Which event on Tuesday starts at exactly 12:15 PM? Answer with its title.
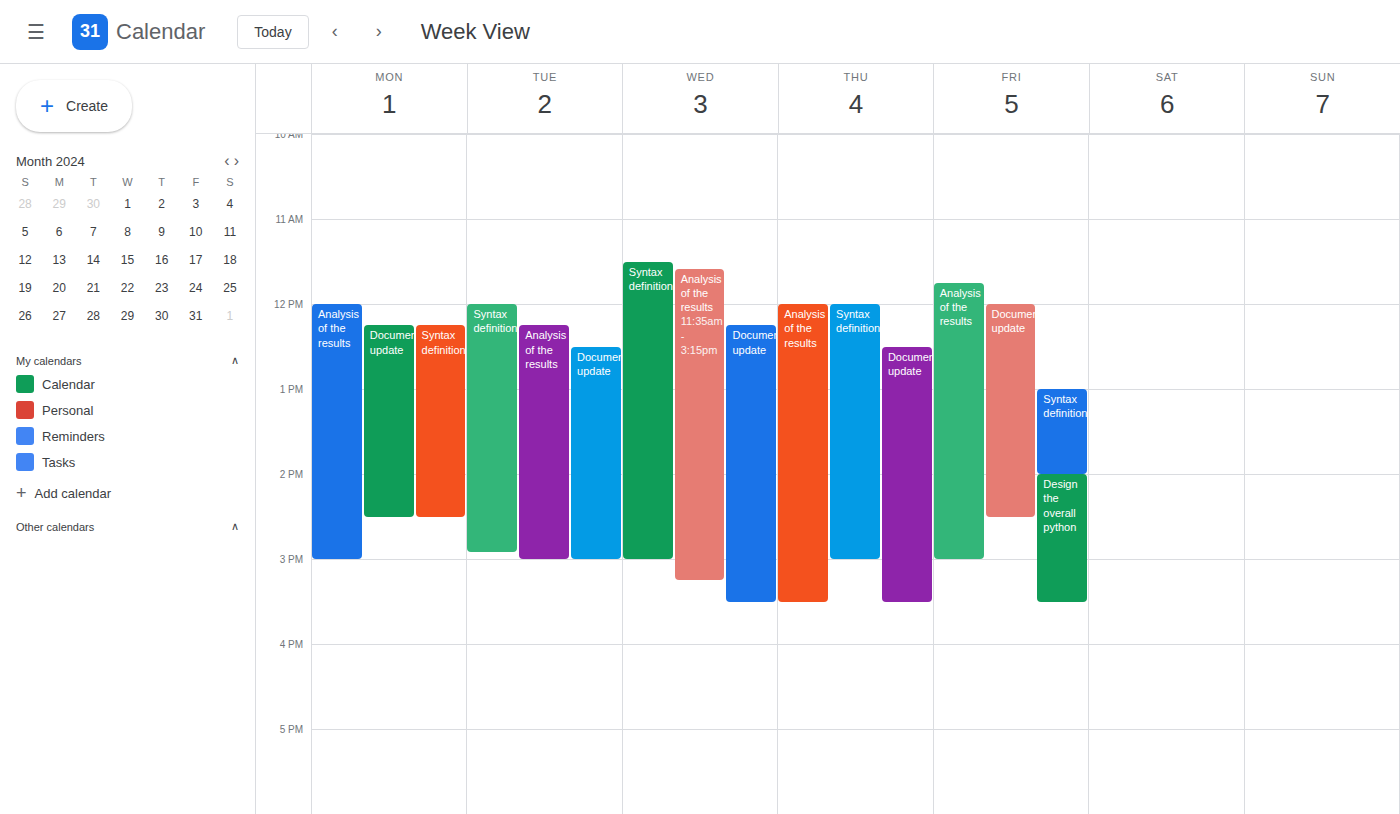
"Analysis of the results"